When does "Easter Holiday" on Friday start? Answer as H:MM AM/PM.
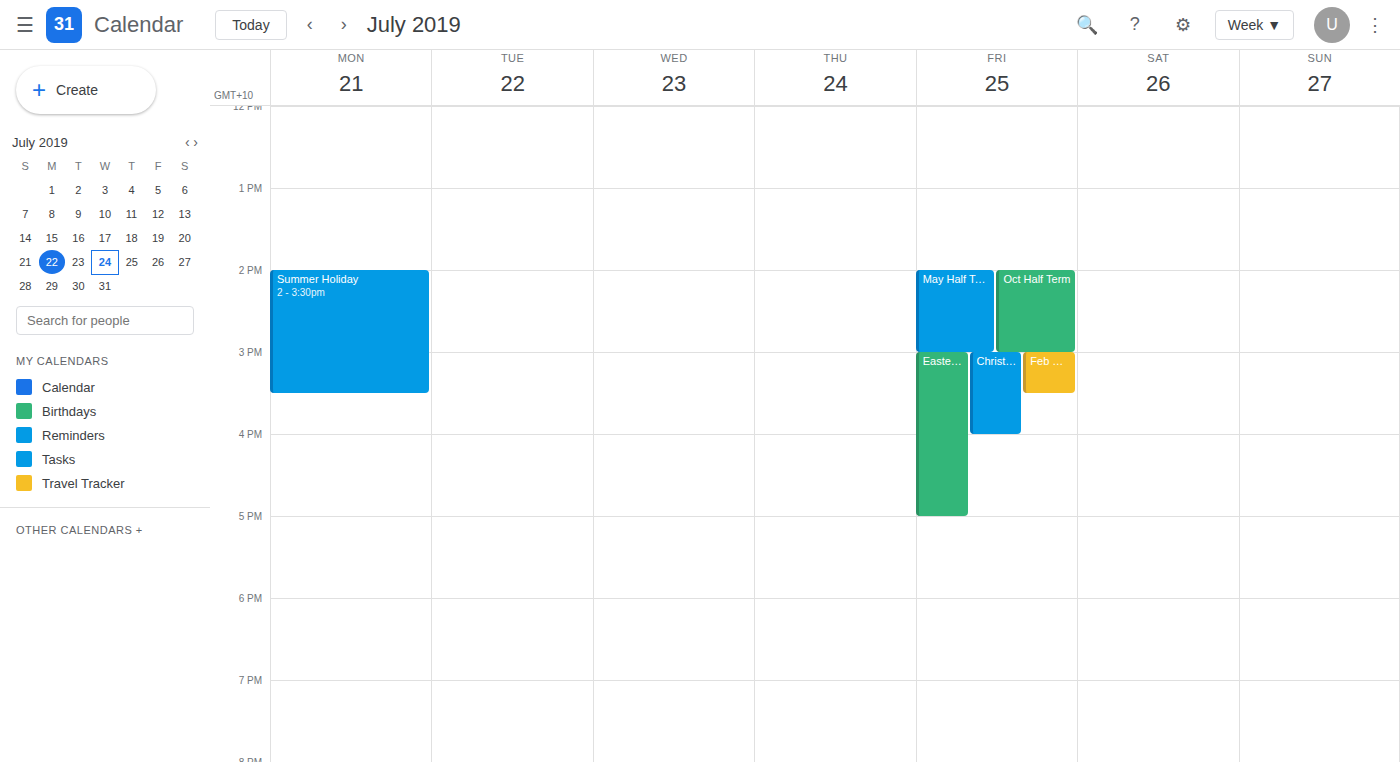
3:00 PM